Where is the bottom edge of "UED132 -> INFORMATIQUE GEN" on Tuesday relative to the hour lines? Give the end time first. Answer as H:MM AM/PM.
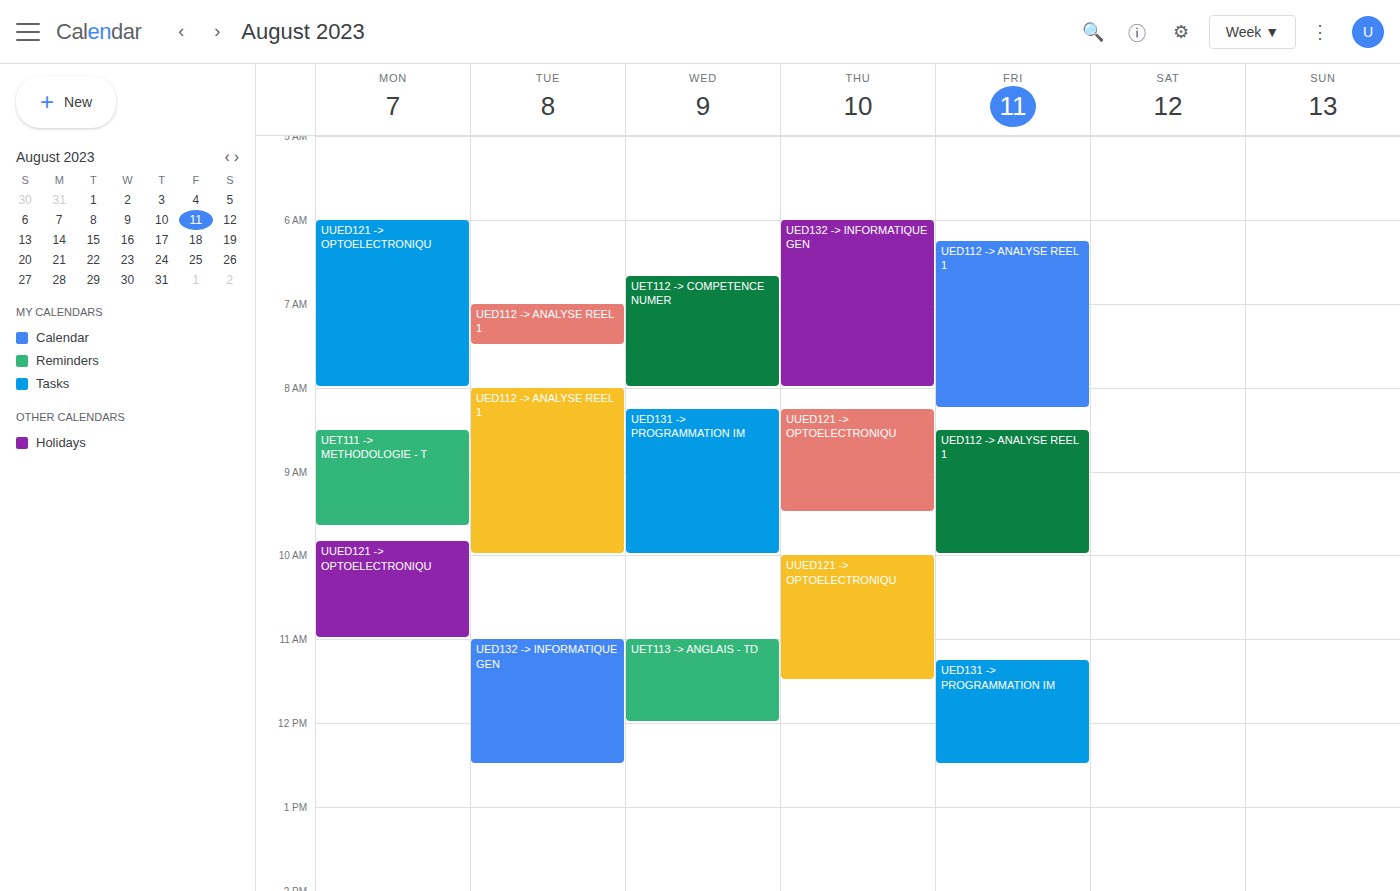
12:30 PM -- halfway between the 12 PM and 1 PM lines.